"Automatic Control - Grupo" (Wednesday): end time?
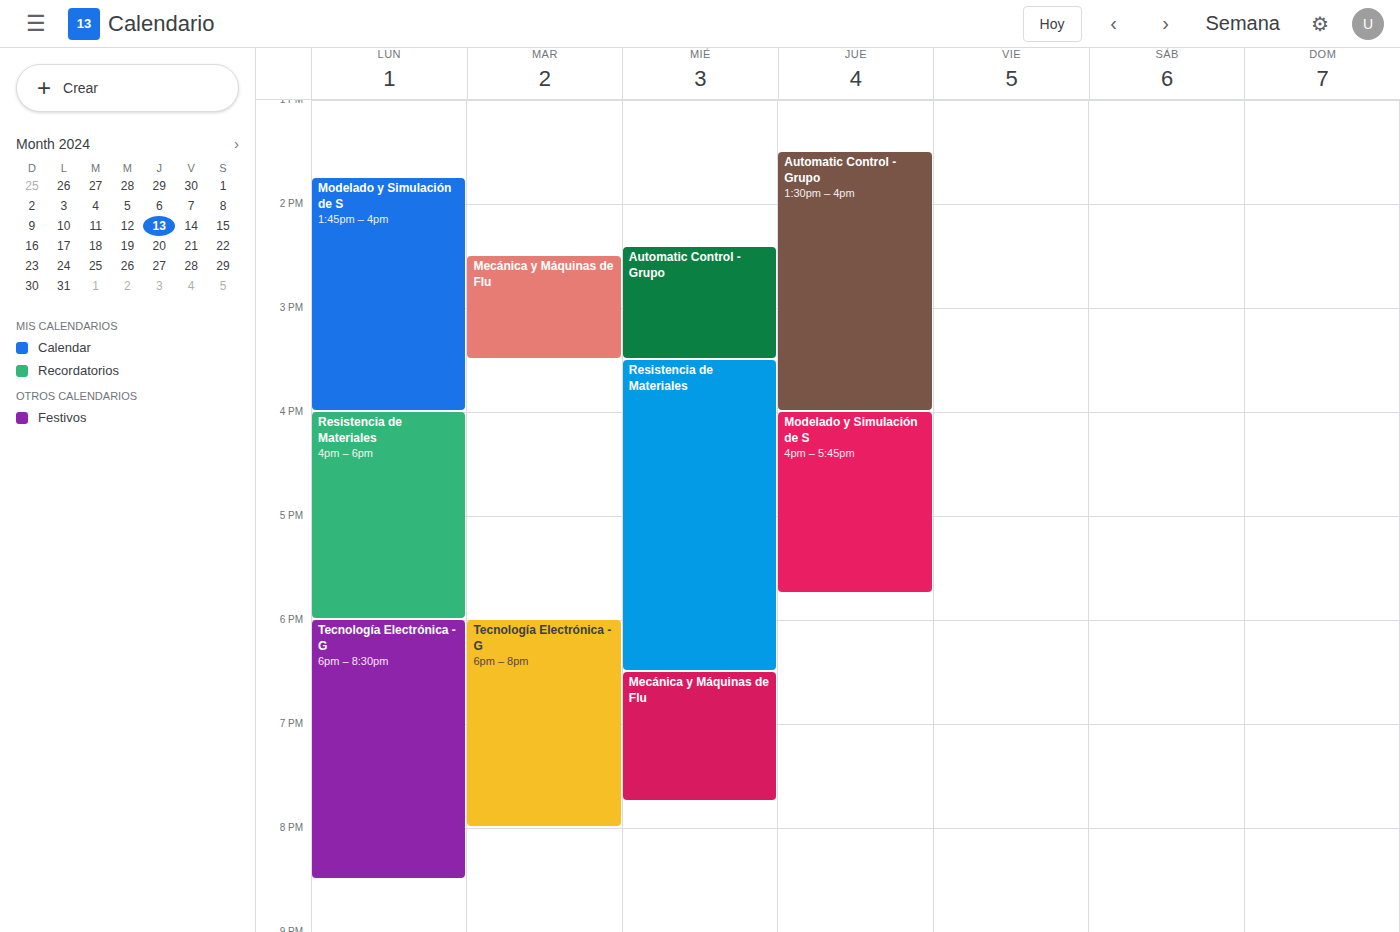
15:30